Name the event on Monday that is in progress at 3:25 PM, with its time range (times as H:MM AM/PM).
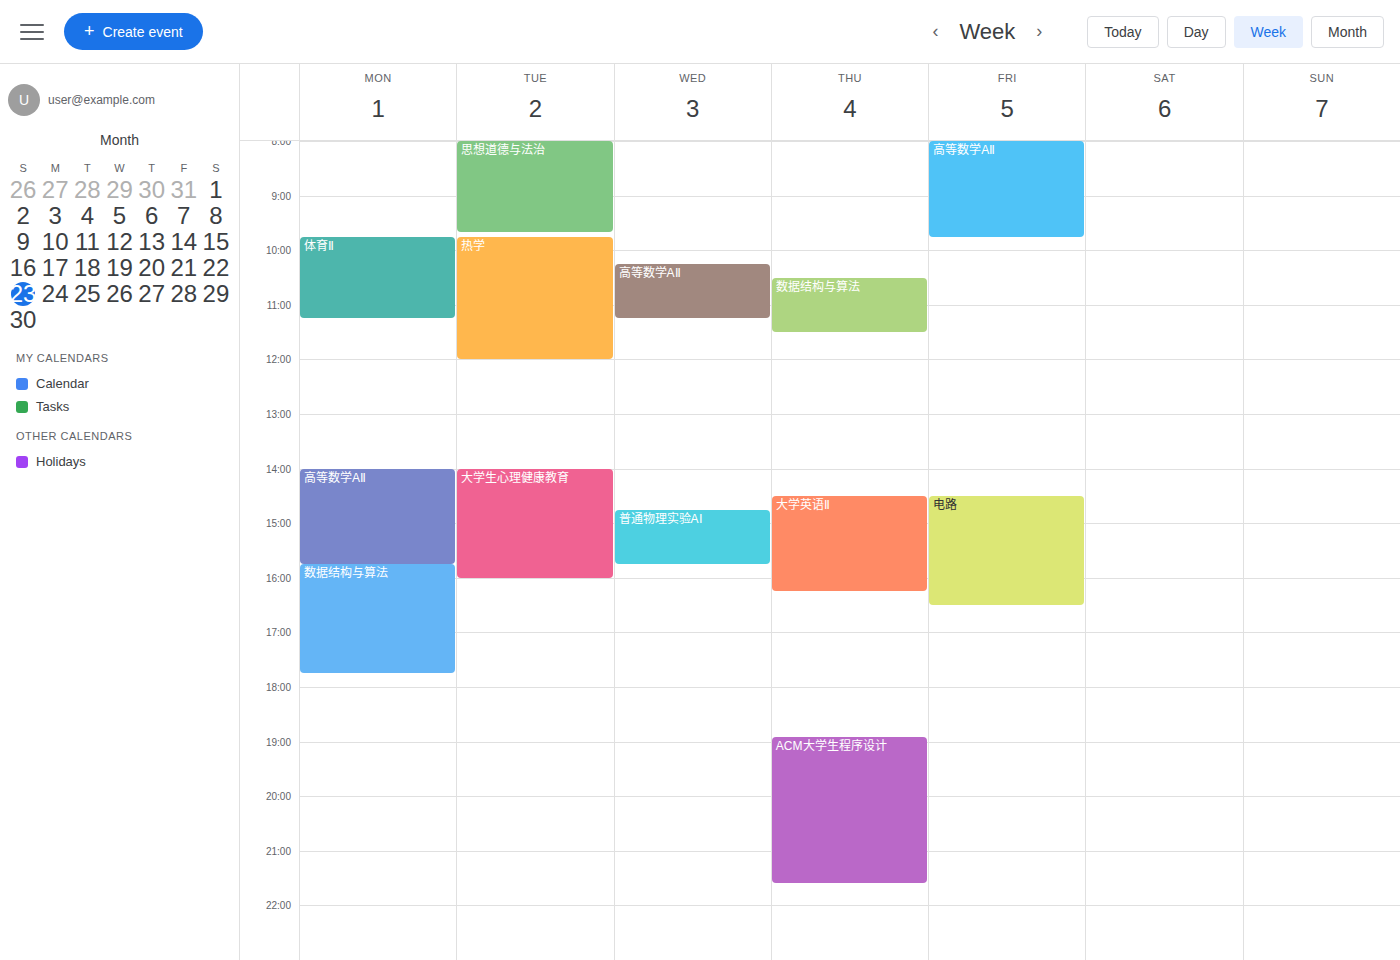
"高等数学AⅡ", 2:00 PM to 3:45 PM